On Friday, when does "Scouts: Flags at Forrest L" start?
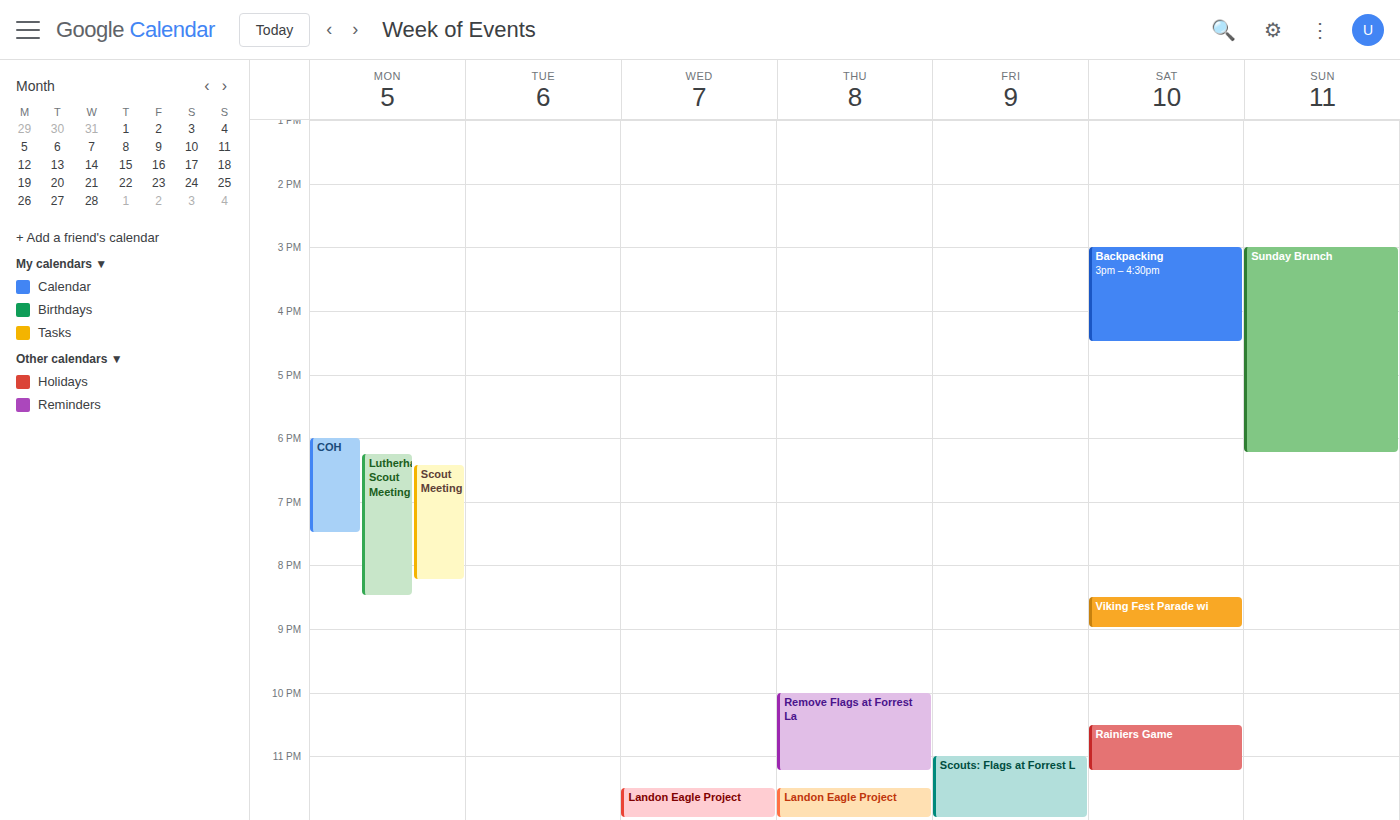
11:00 PM